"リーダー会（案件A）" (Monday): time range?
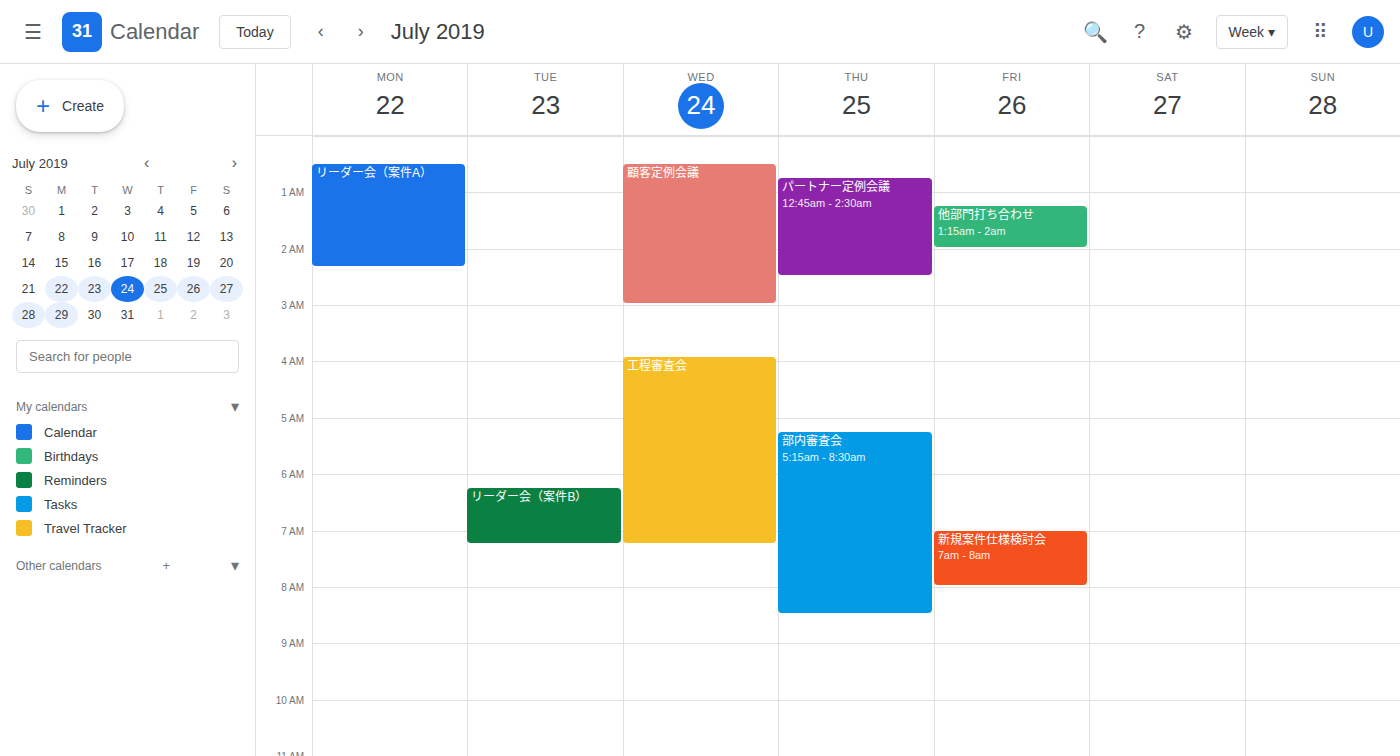
12:30 AM to 2:20 AM